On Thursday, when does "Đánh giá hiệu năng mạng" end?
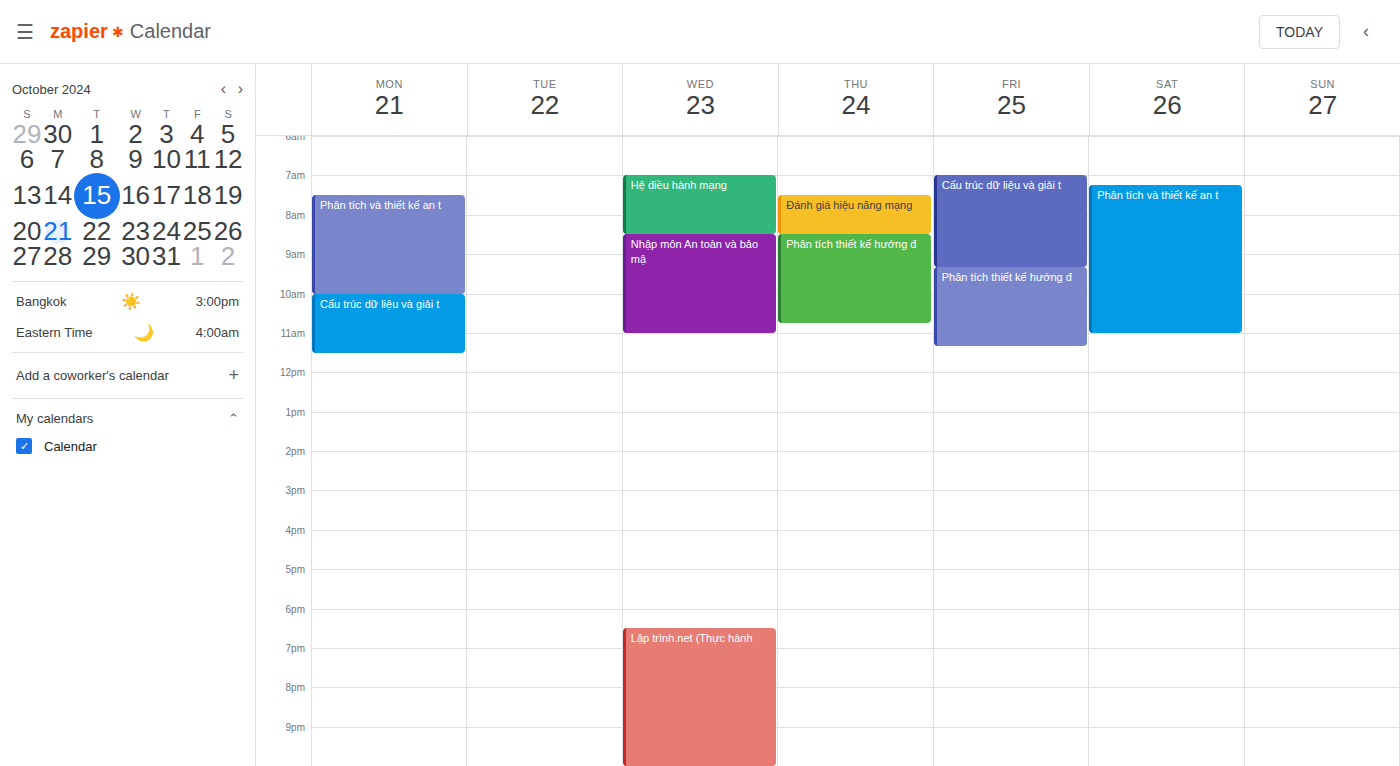
08:30